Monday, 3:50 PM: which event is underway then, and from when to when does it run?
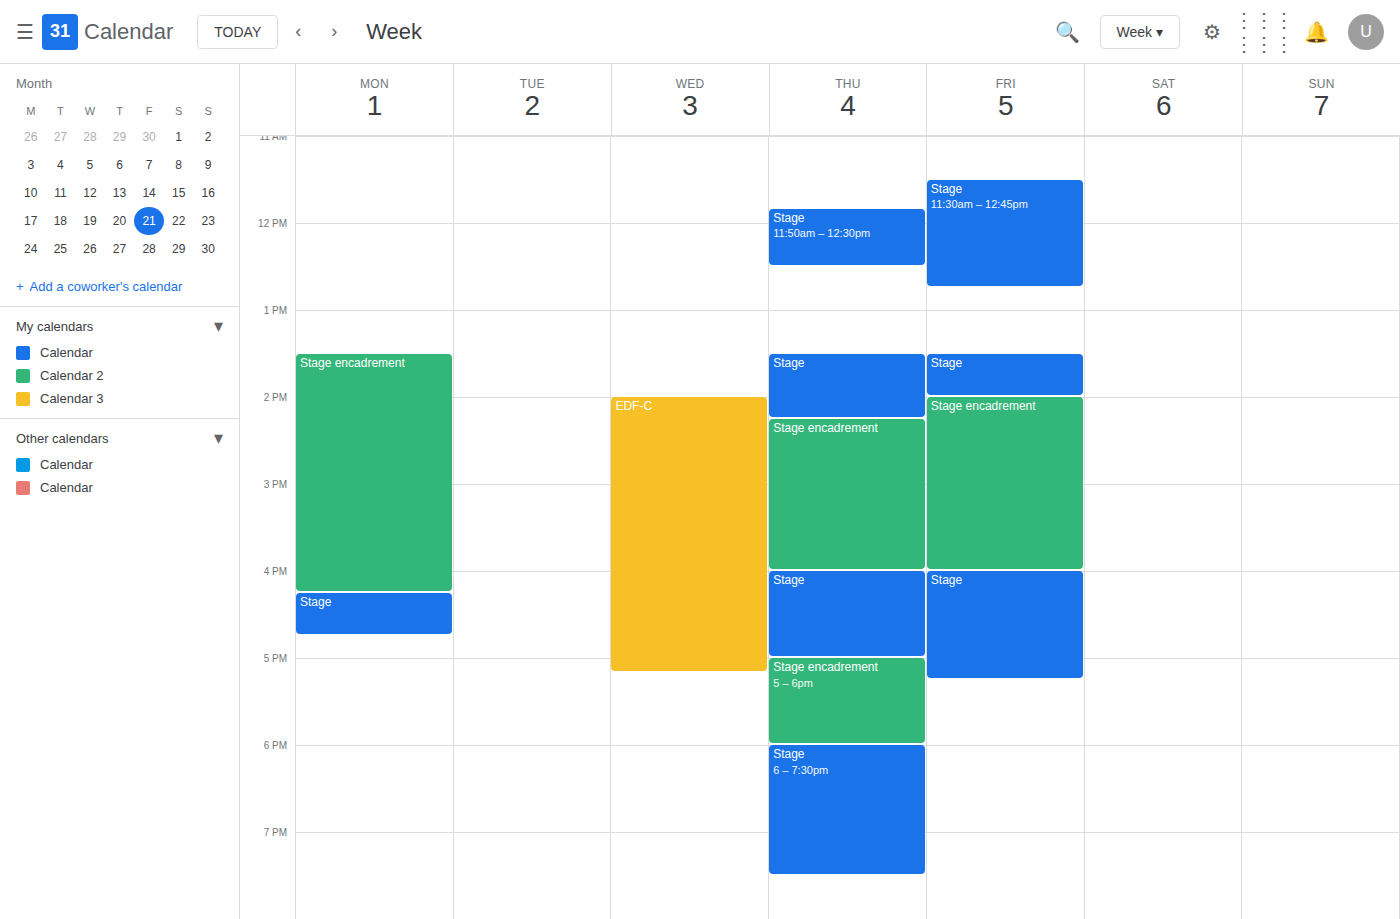
"Stage encadrement", 1:30 PM to 4:15 PM